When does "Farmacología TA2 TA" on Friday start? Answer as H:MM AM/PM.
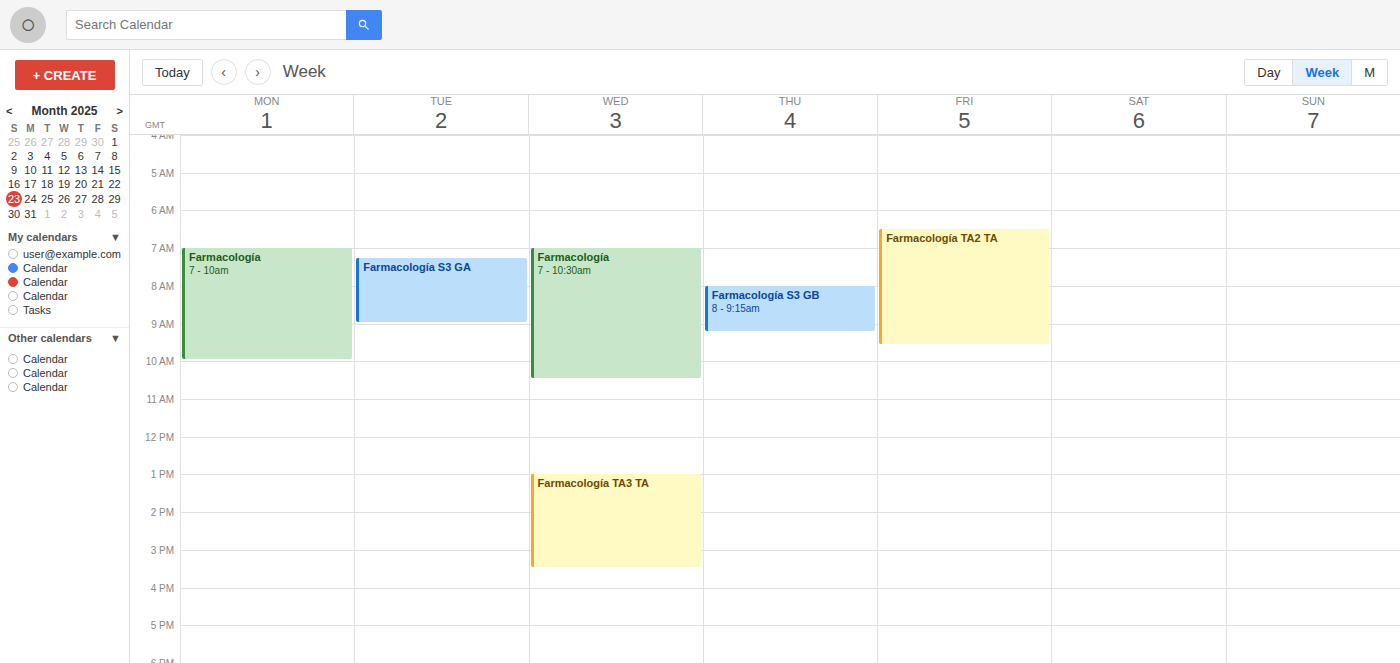
6:30 AM